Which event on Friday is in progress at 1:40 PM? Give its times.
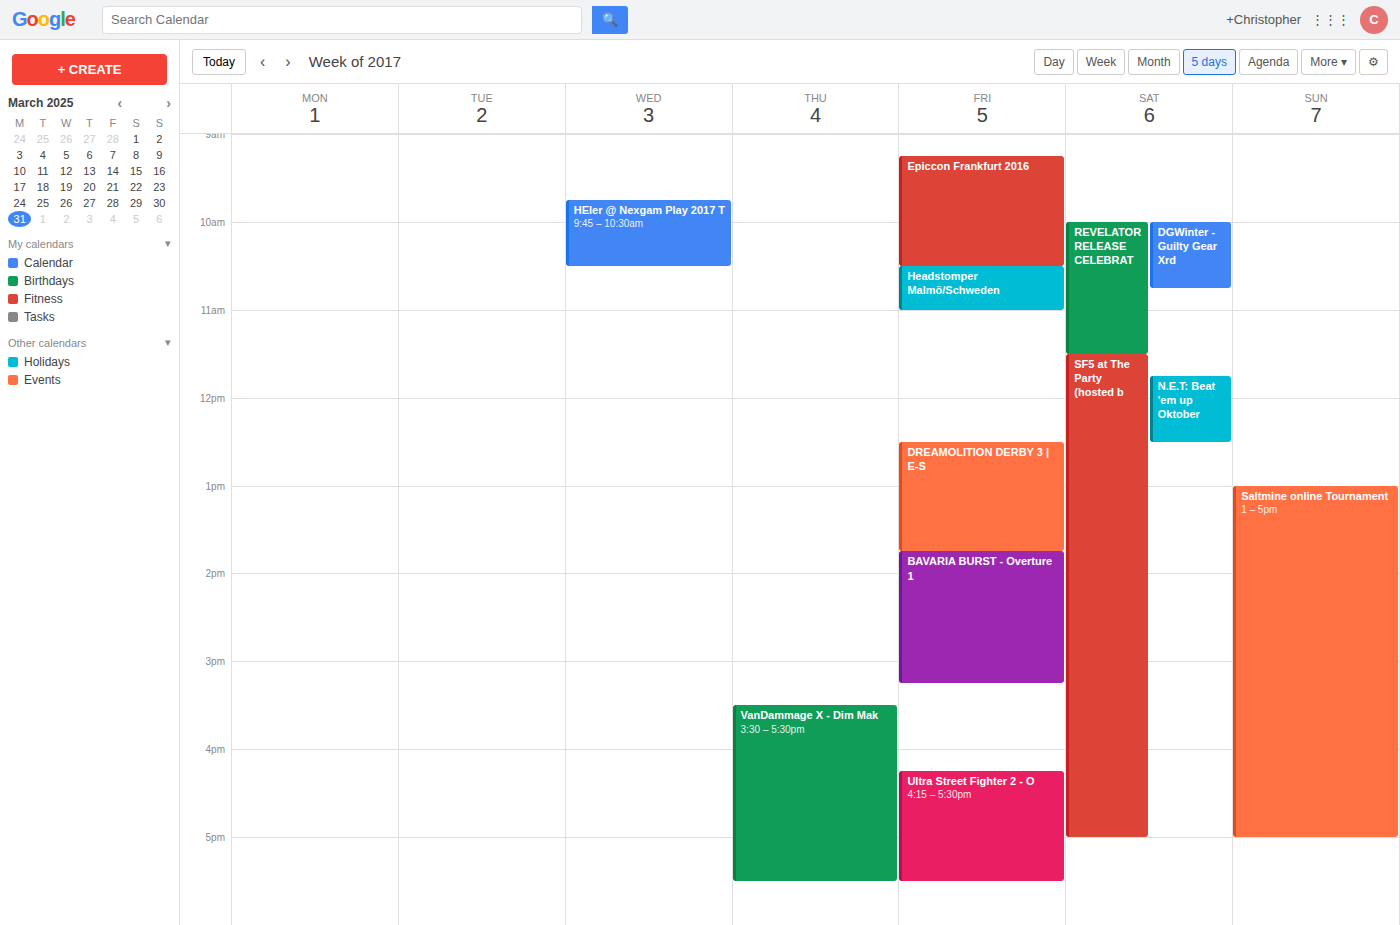
"DREAMOLITION DERBY 3 | E-S", 12:30 PM to 1:45 PM